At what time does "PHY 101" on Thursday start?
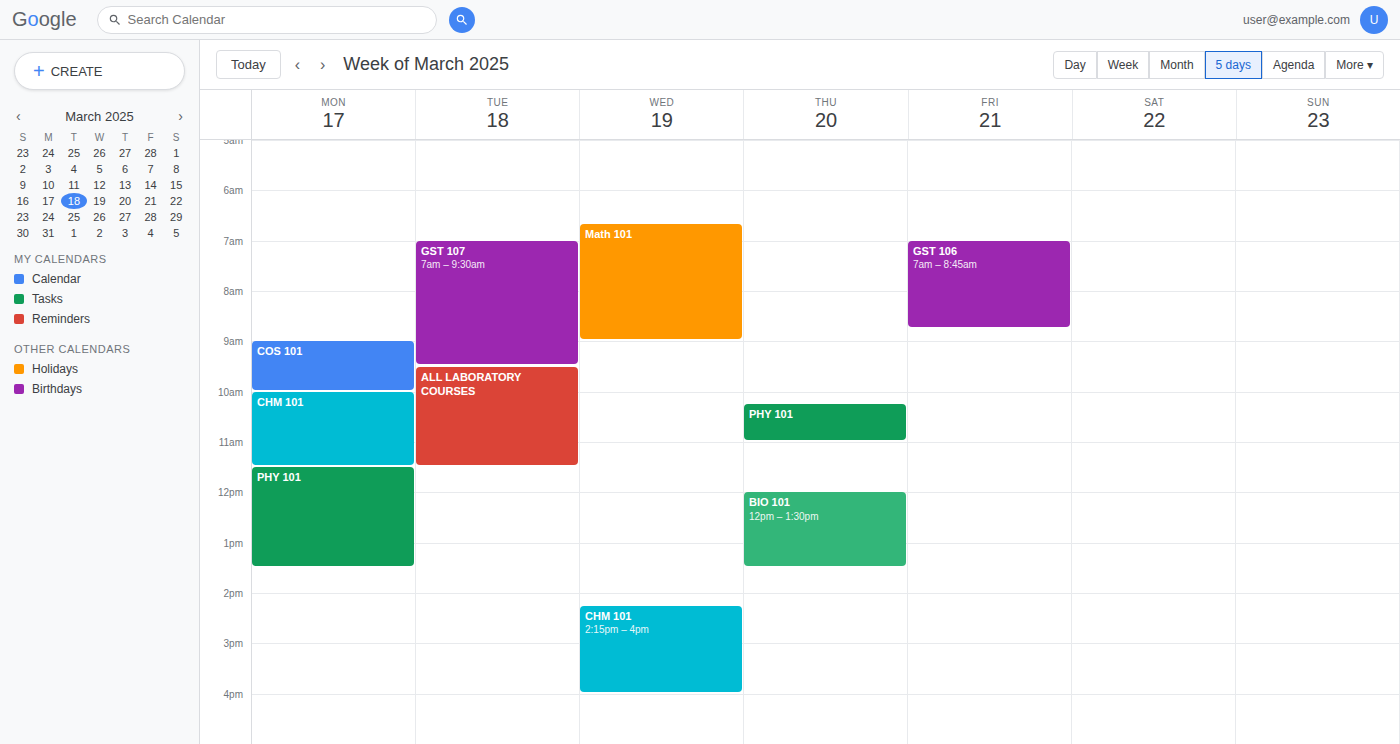
10:15 AM